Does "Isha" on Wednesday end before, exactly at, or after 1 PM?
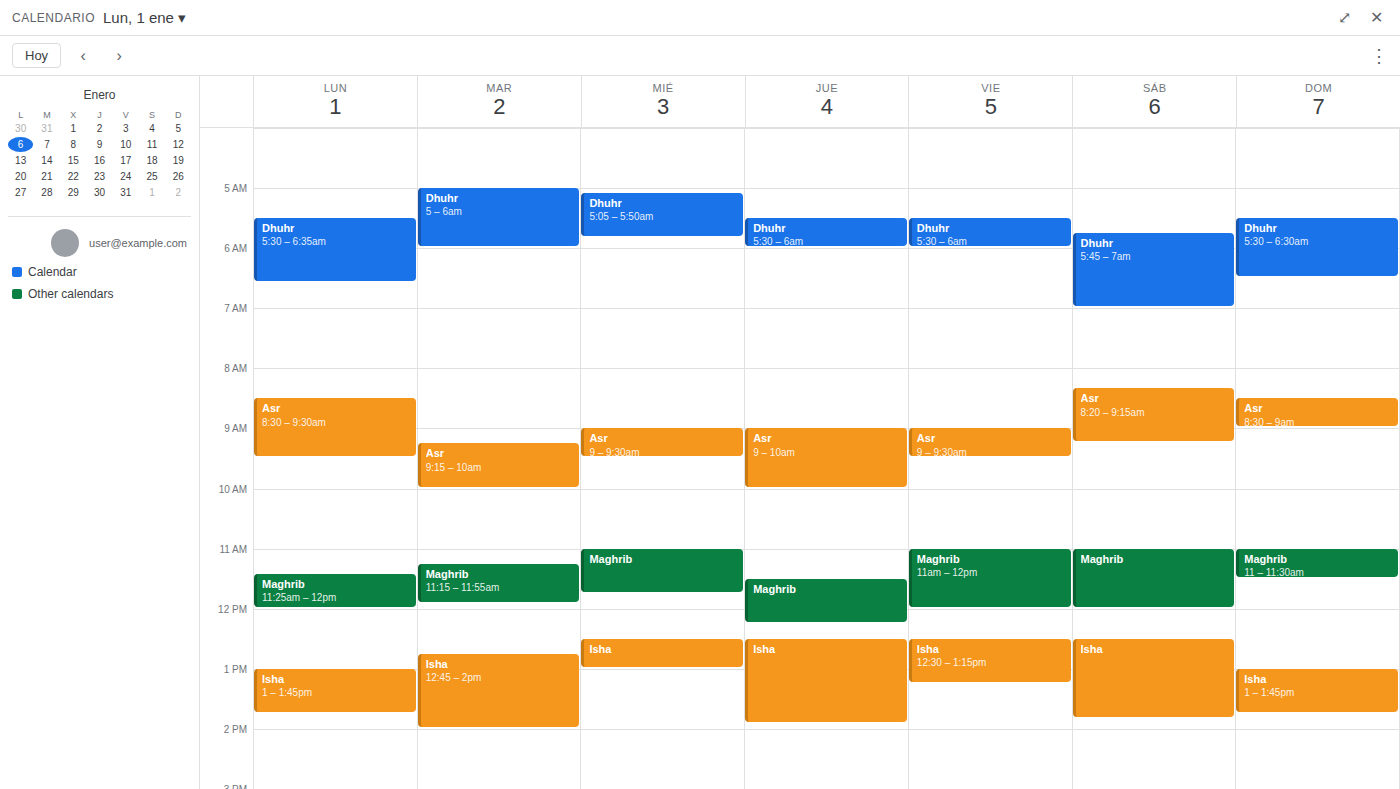
1:00 PM -- exactly at 1 PM, on the 1 PM line.